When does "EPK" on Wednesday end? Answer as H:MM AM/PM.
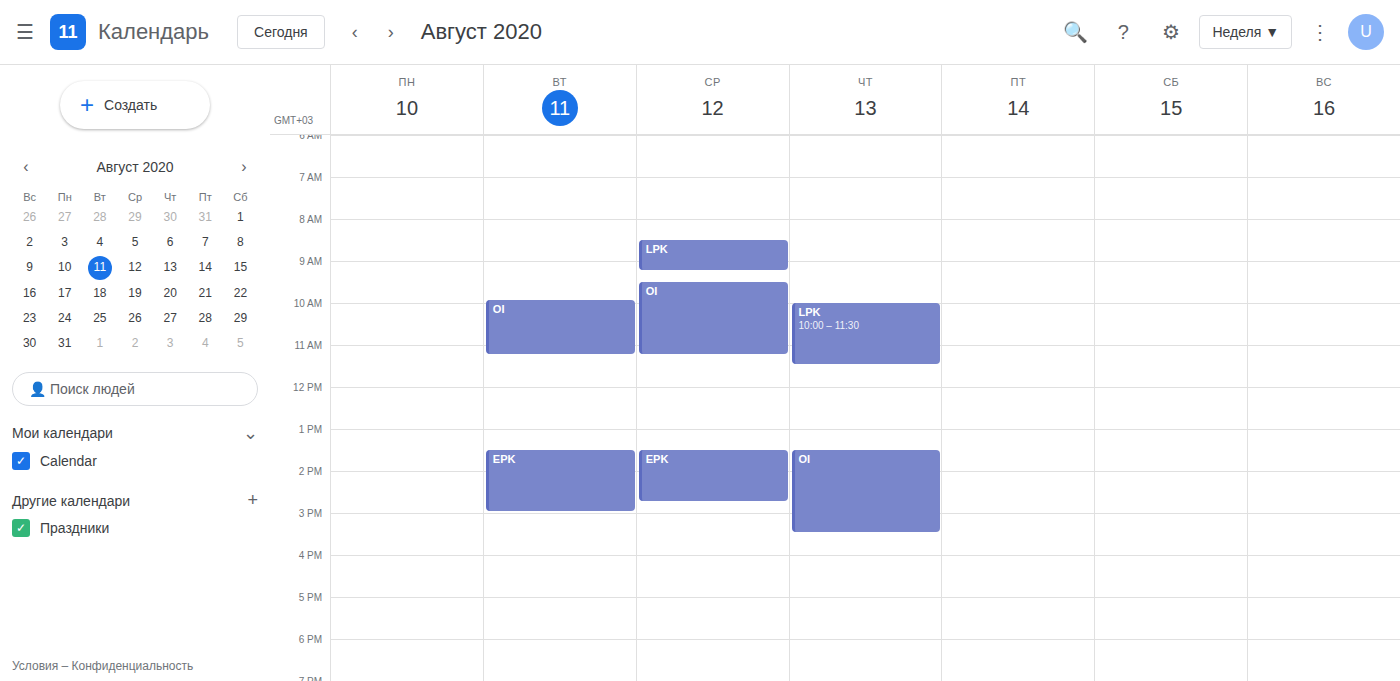
2:45 PM